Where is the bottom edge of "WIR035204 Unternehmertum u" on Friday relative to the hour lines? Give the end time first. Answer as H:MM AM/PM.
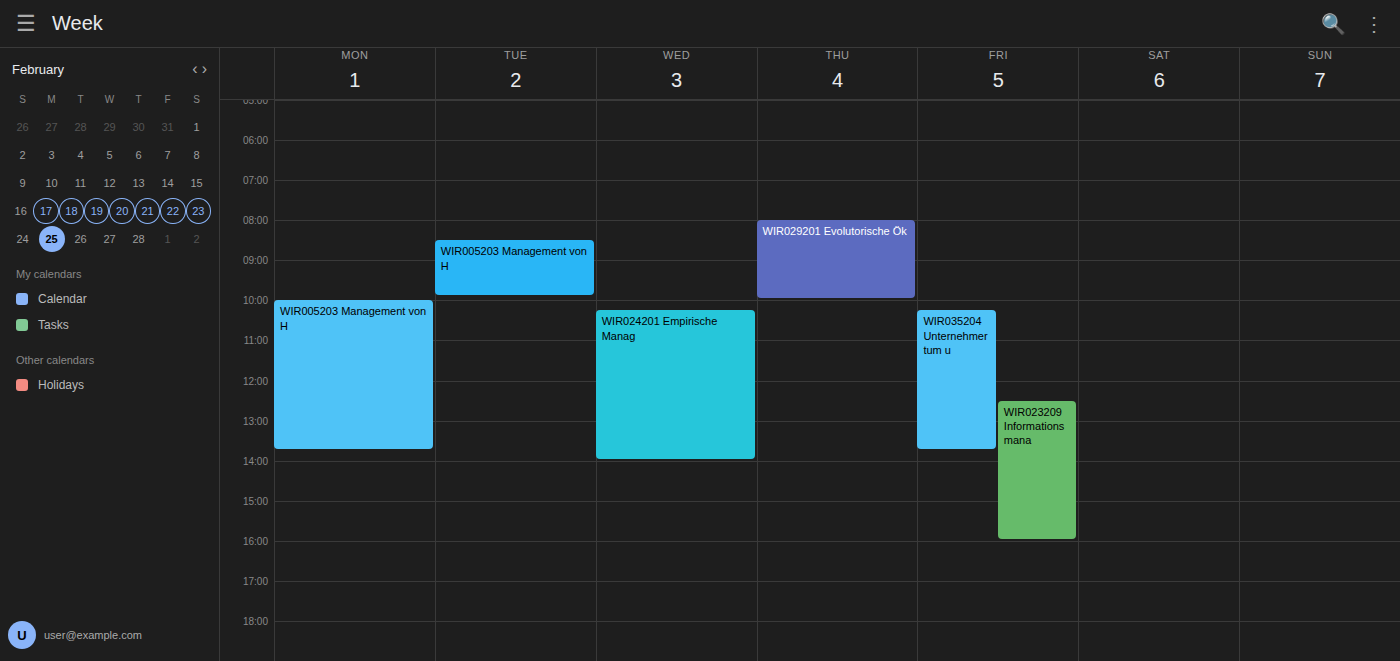
1:45 PM -- neither: three quarters of the way from the 1 PM line to the 2 PM line.